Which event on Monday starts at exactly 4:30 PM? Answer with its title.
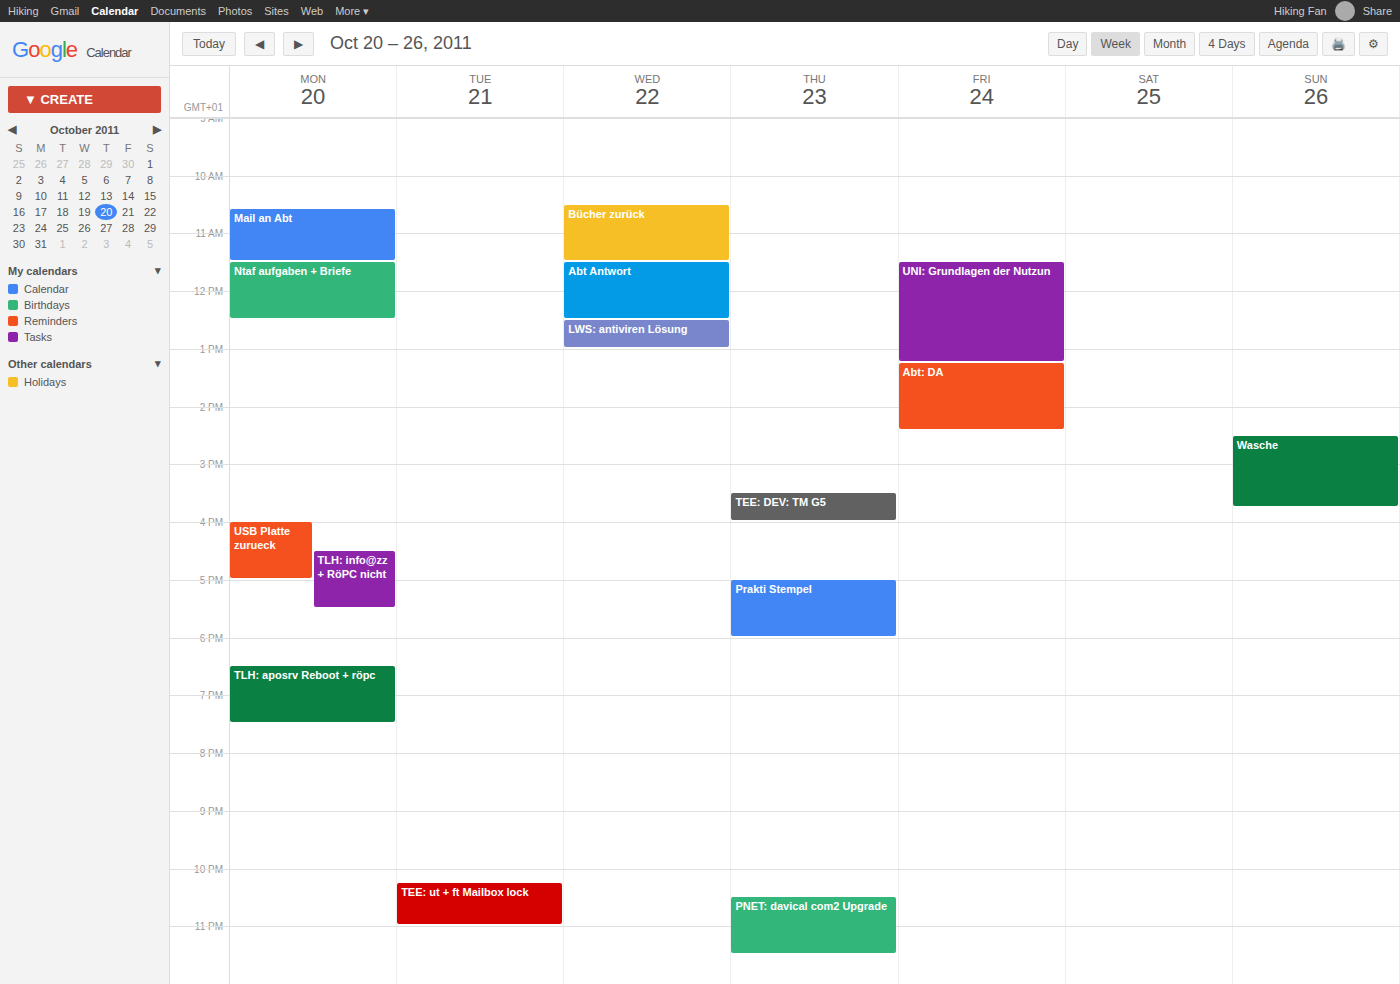
"TLH: info@zz + RöPC nicht"